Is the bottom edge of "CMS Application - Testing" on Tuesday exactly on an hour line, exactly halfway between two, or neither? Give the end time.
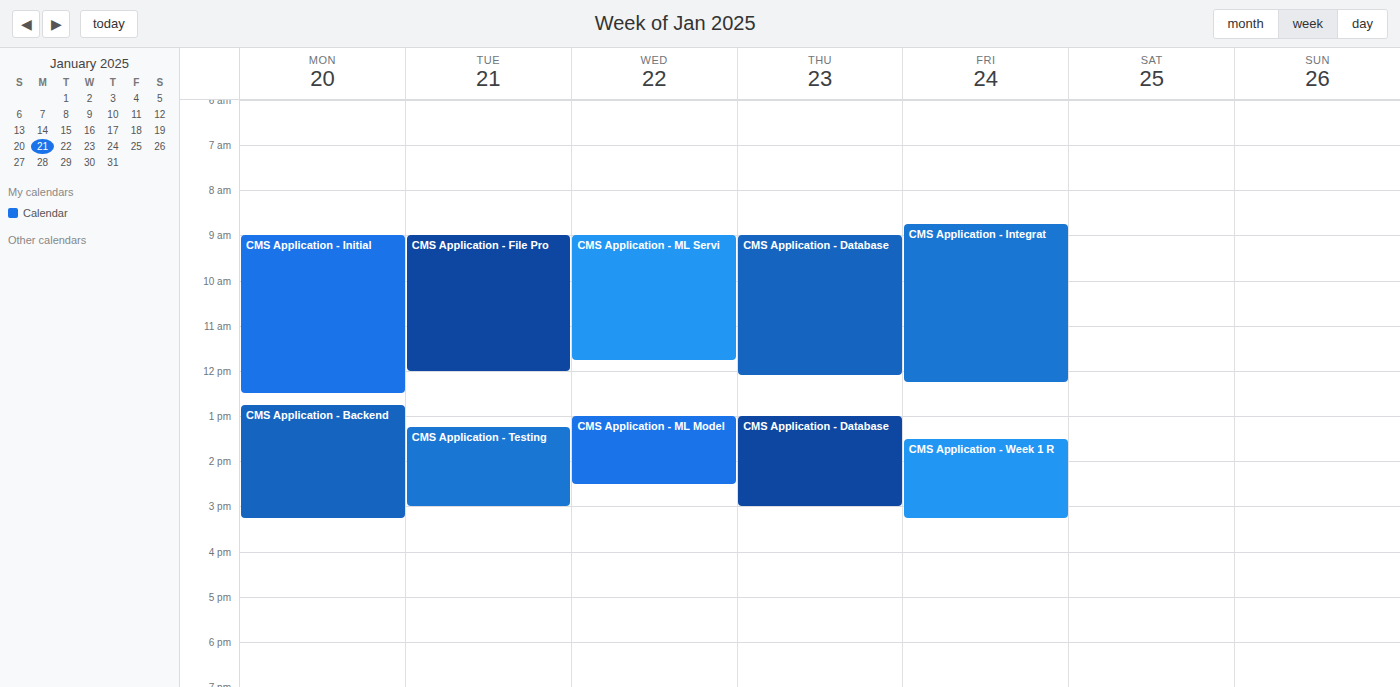
3:00 PM -- exactly on the 3 PM line.